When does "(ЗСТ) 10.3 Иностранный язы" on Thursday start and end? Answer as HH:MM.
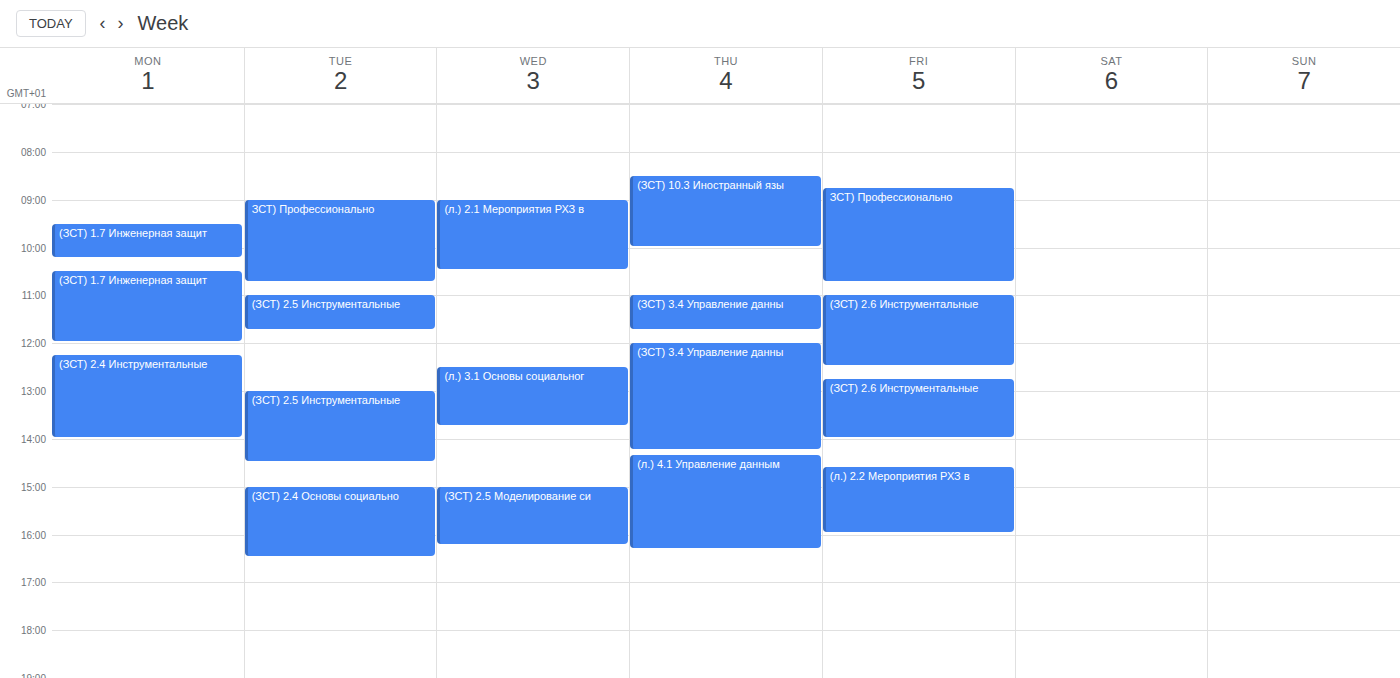
08:30 to 10:00